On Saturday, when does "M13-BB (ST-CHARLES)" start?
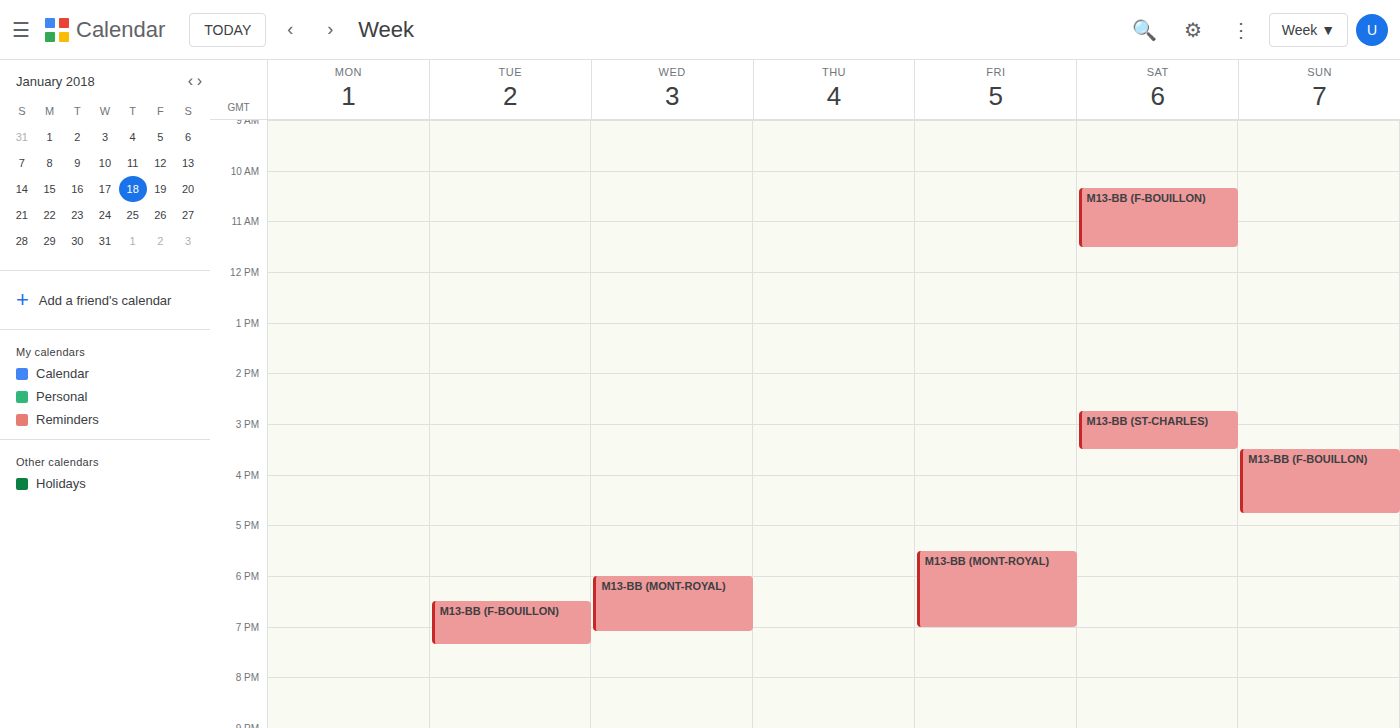
2:45 PM